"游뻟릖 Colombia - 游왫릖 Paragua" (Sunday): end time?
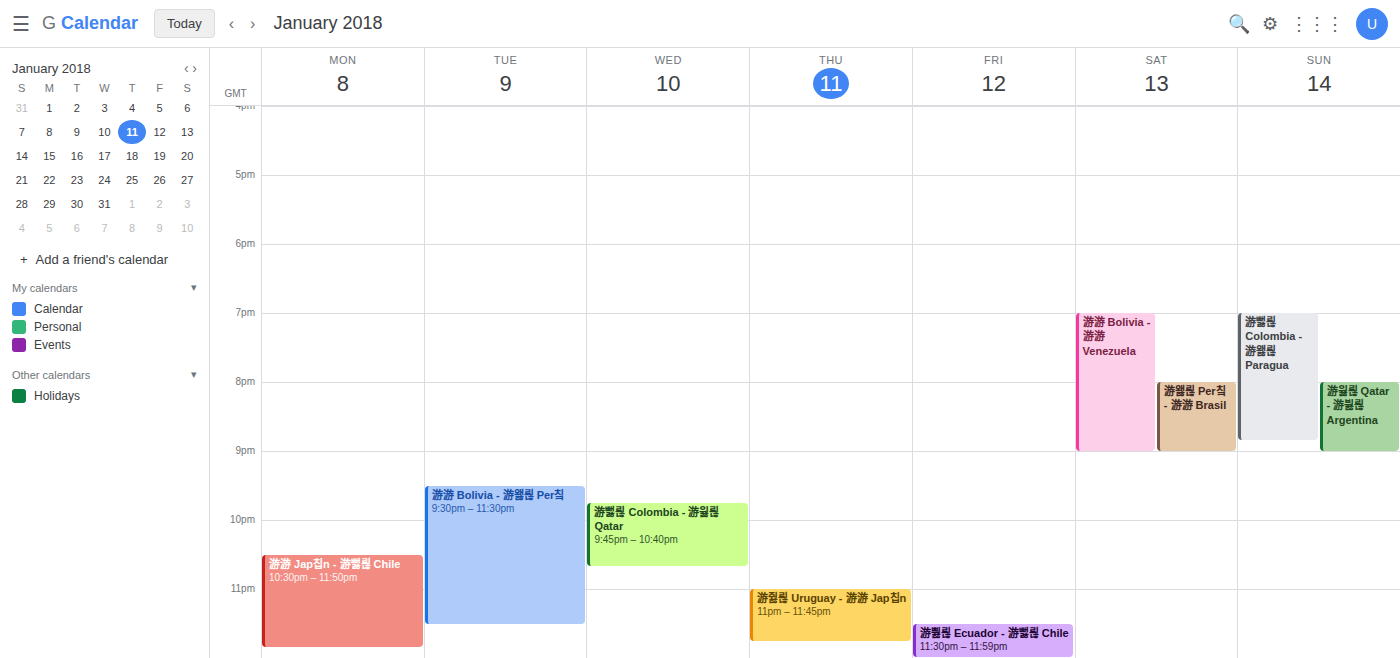
8:50 PM